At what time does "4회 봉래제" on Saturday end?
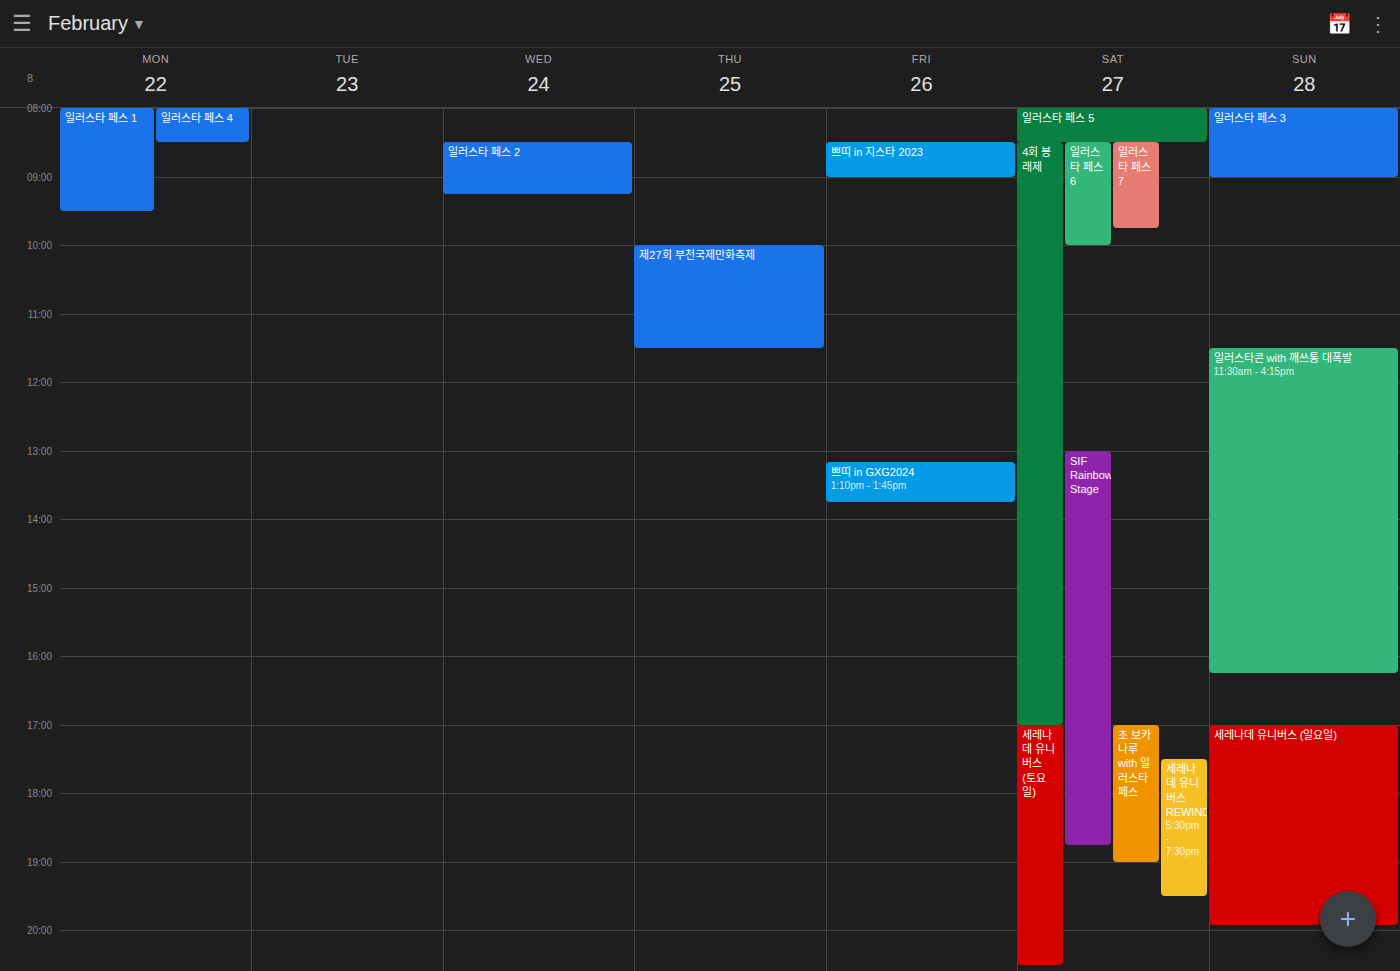
17:00